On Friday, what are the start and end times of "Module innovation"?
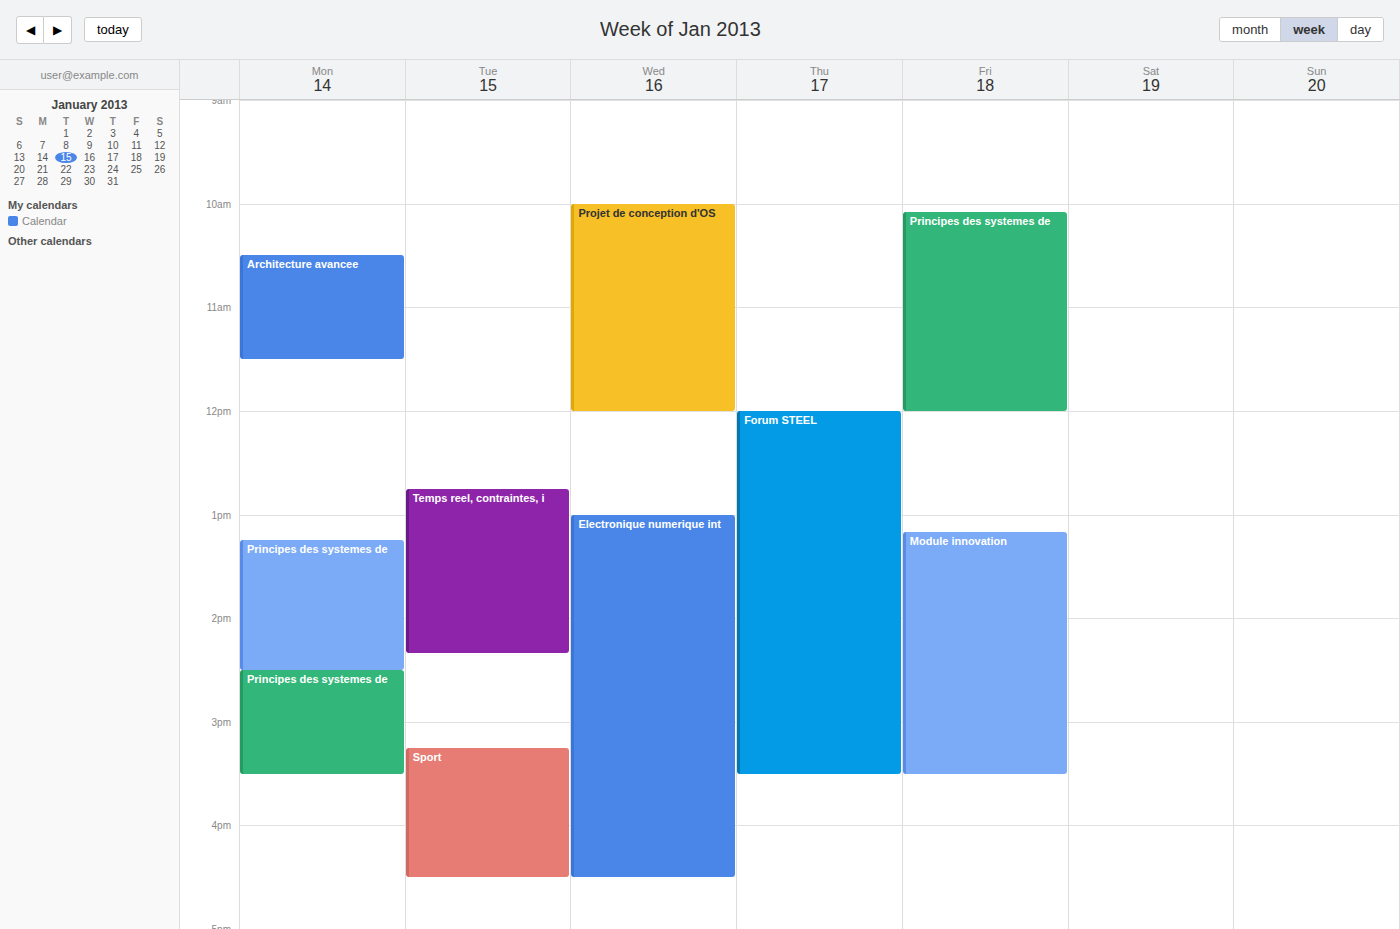
1:10 PM to 3:30 PM